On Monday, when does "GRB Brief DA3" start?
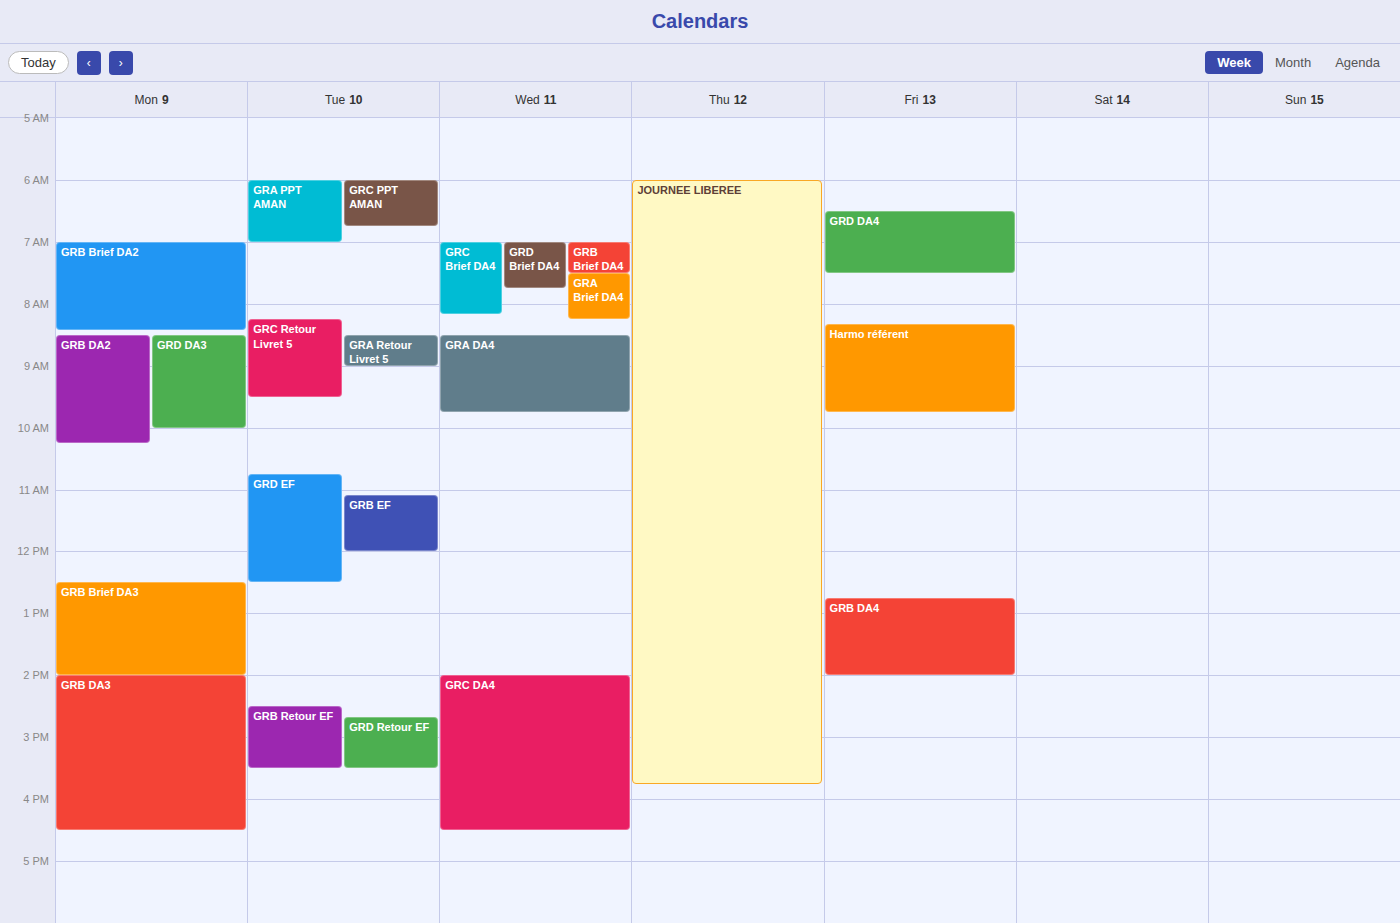
12:30 PM